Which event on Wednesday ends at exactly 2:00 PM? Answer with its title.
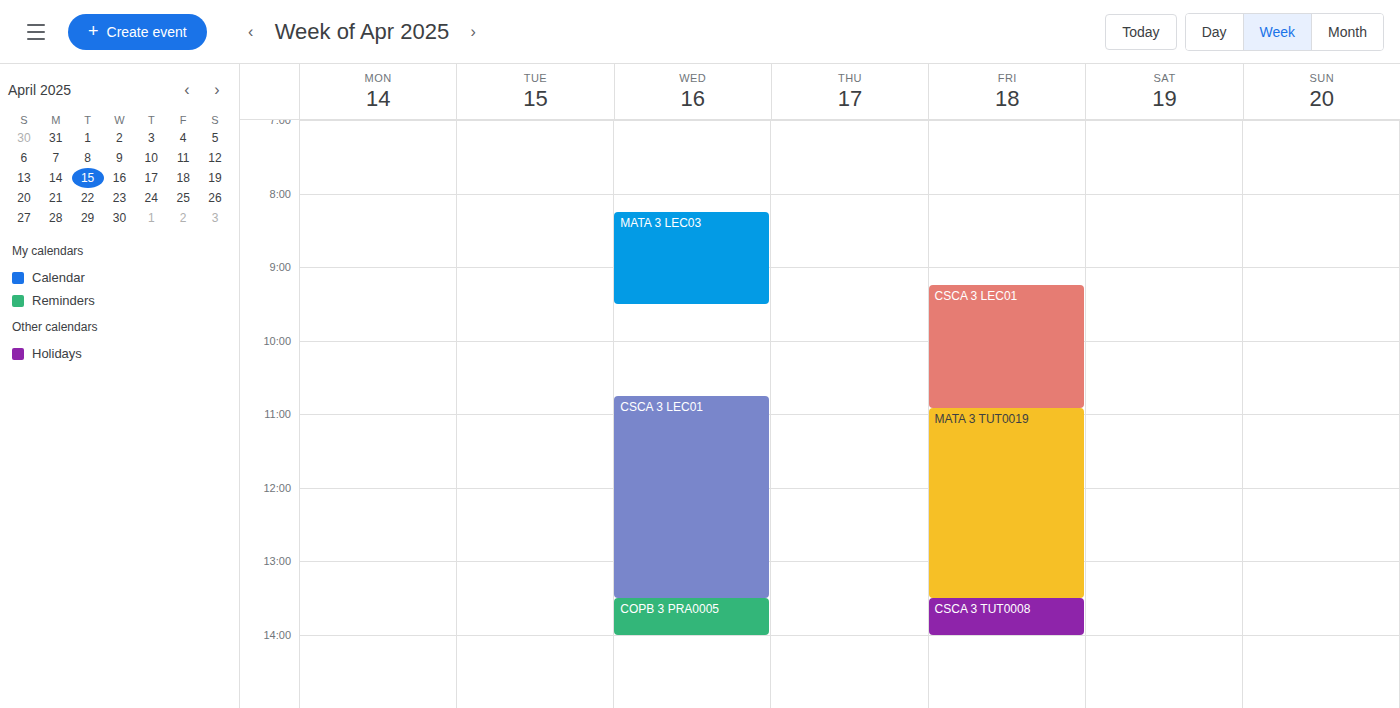
"COPB 3 PRA0005"